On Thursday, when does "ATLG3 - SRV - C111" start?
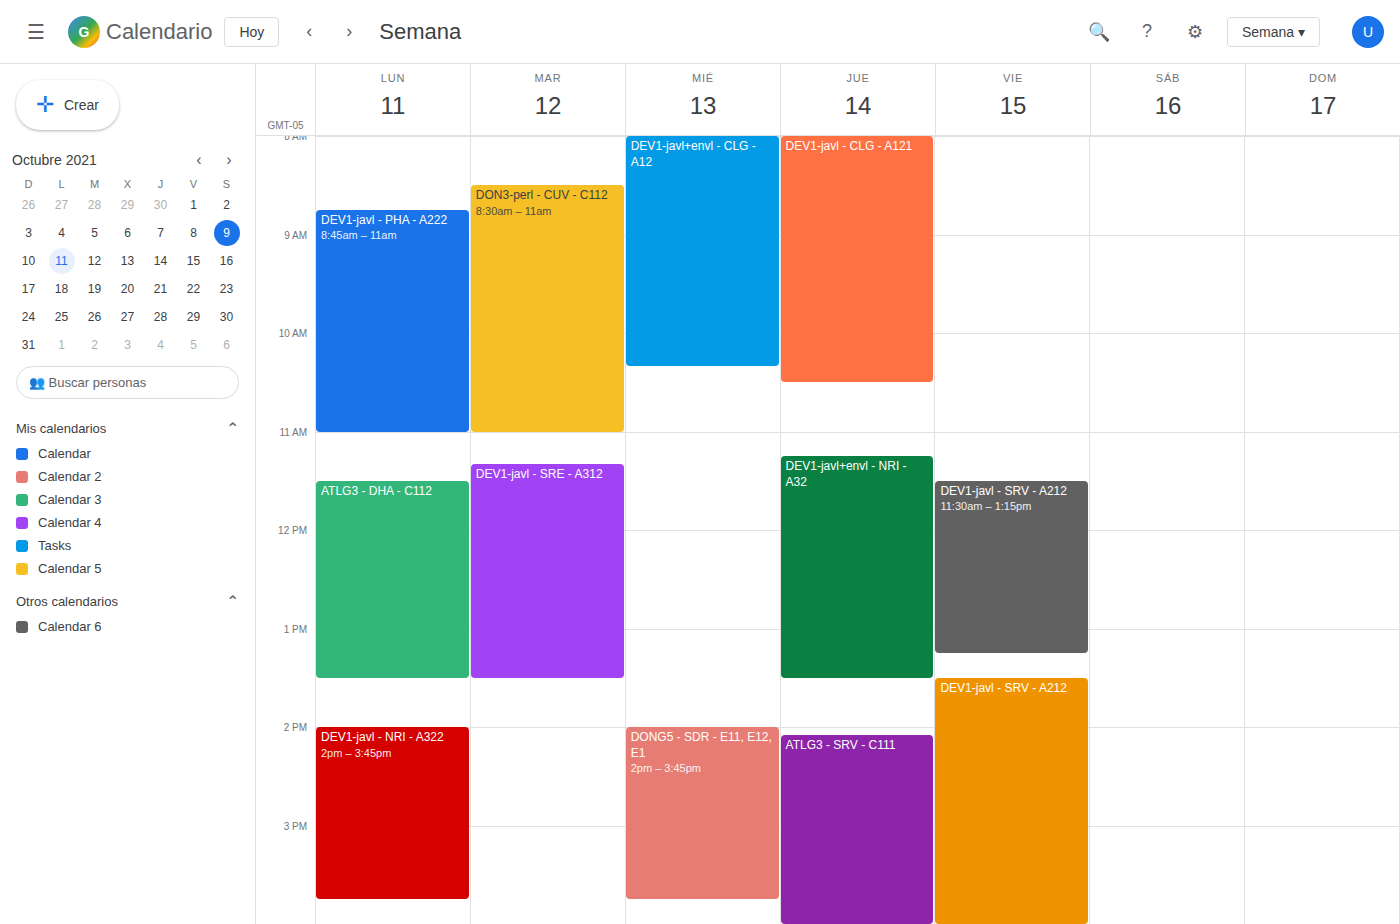
2:05 PM